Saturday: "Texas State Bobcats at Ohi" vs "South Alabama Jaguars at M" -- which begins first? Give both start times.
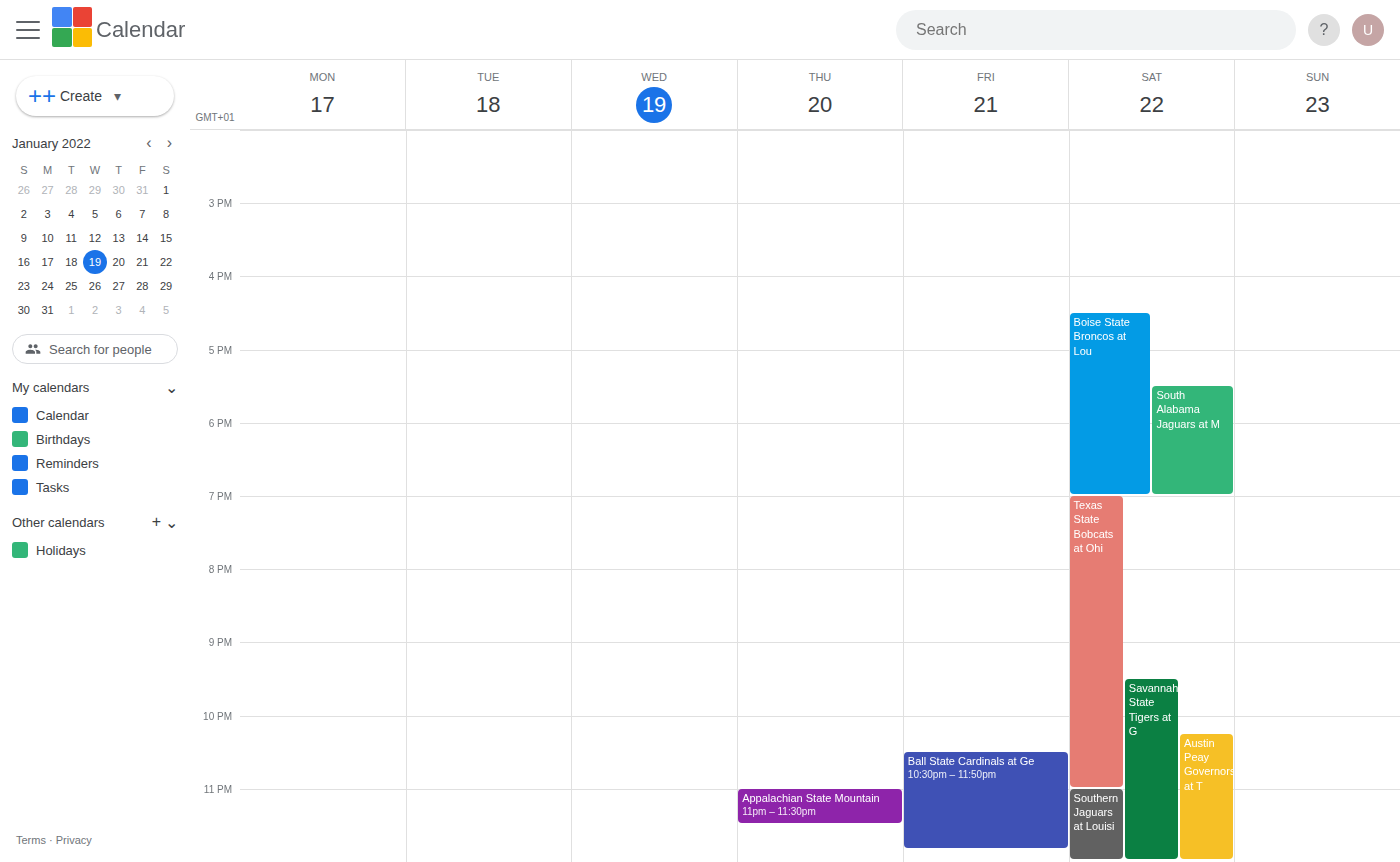
"South Alabama Jaguars at M" 5:30 PM; "Texas State Bobcats at Ohi" 7:00 PM.